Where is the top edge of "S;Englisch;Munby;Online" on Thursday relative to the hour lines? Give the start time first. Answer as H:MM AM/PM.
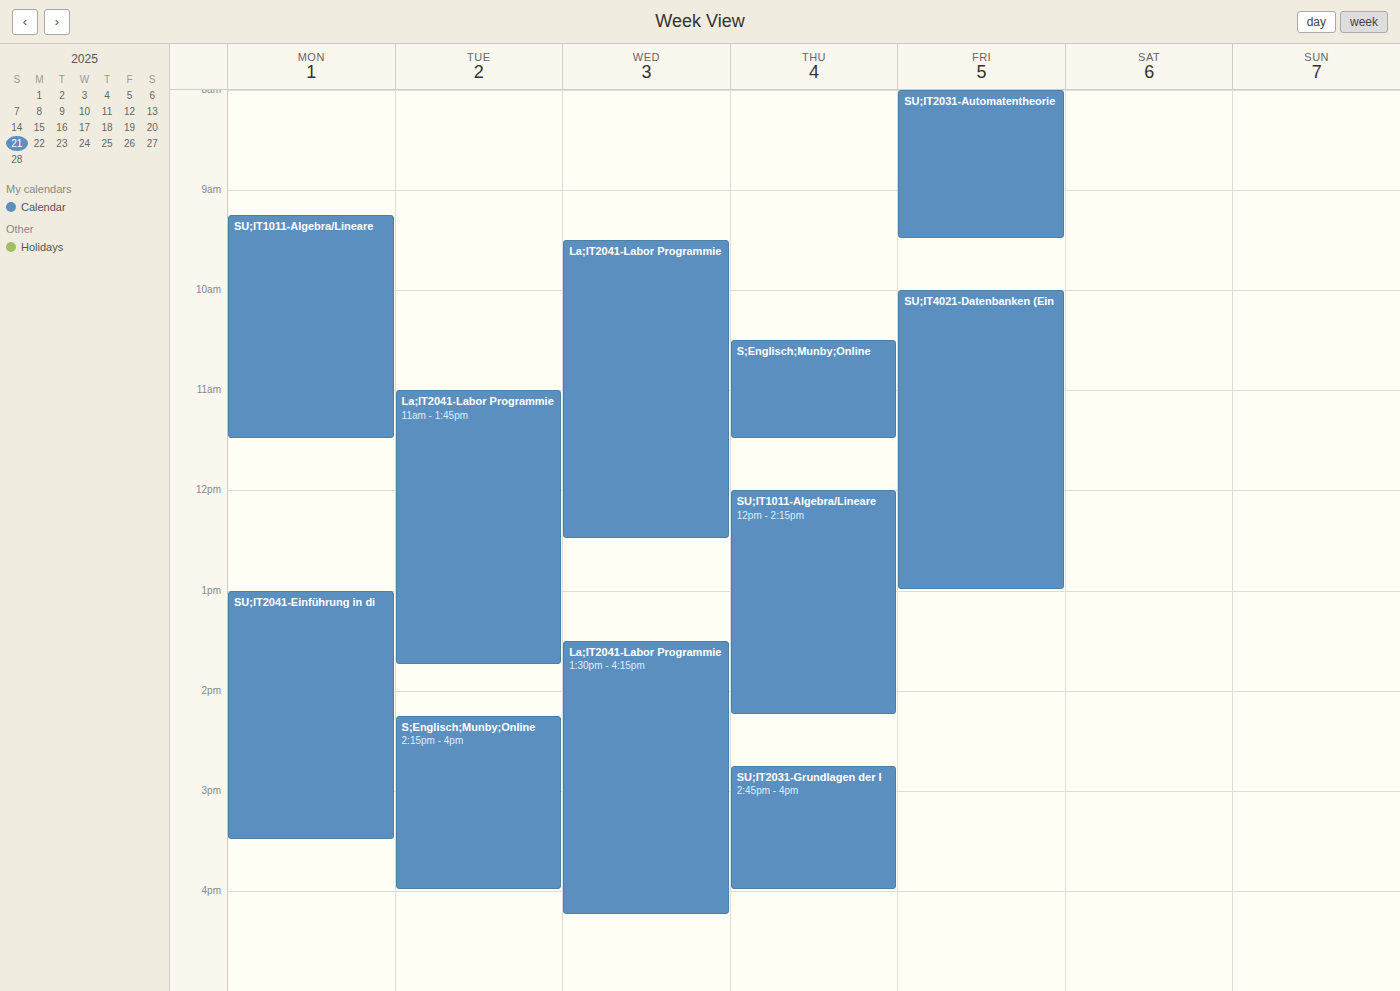
10:30 AM -- halfway between the 10 AM and 11 AM lines.